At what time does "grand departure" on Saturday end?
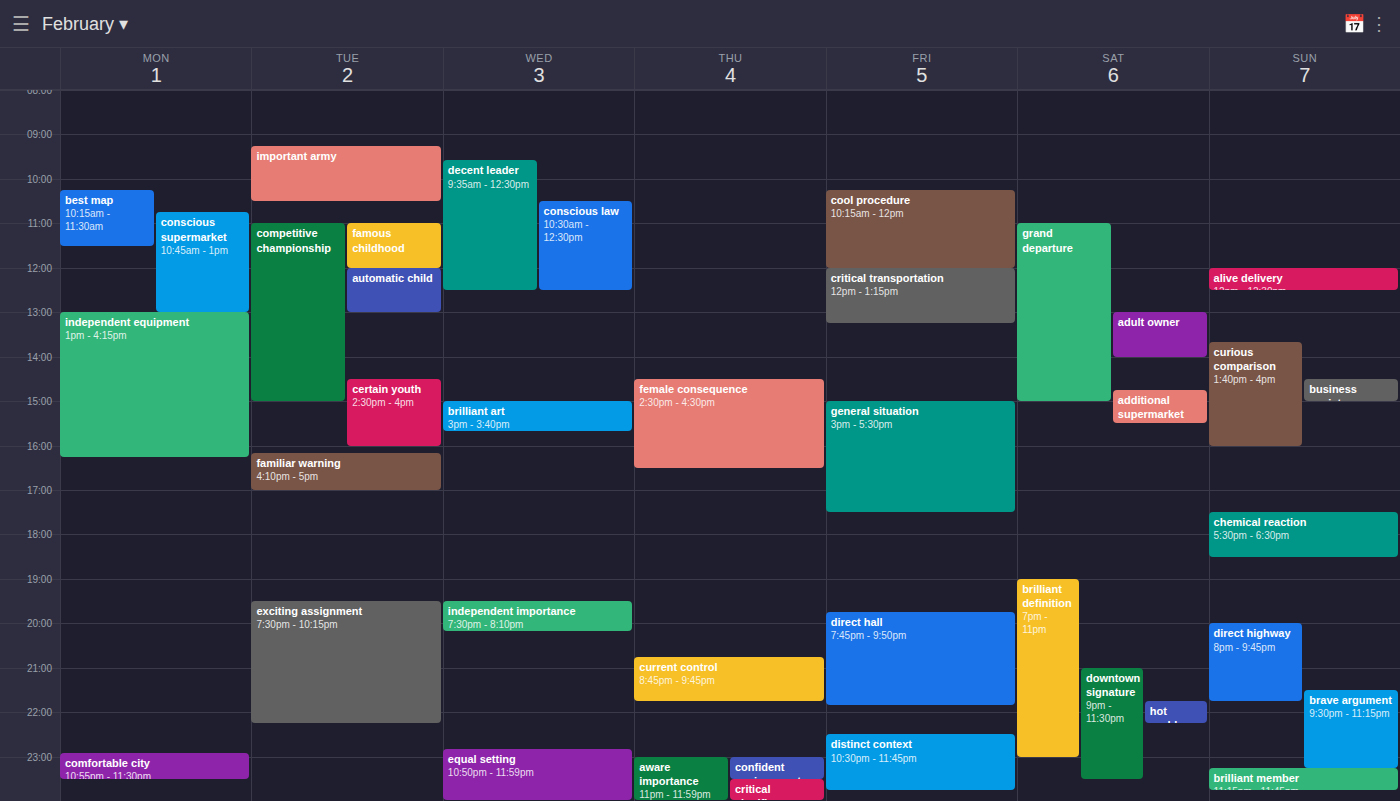
15:00